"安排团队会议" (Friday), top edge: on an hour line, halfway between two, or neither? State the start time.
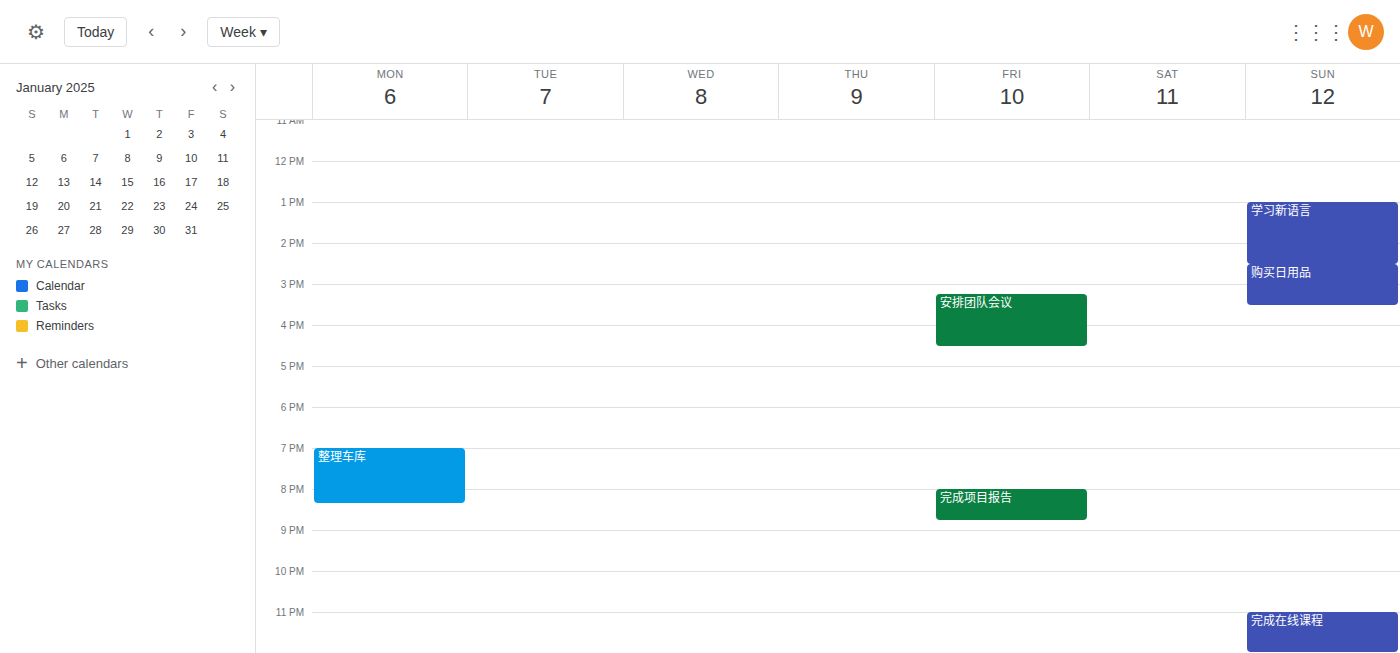
3:15 PM -- neither: a quarter of the way from the 3 PM line to the 4 PM line.